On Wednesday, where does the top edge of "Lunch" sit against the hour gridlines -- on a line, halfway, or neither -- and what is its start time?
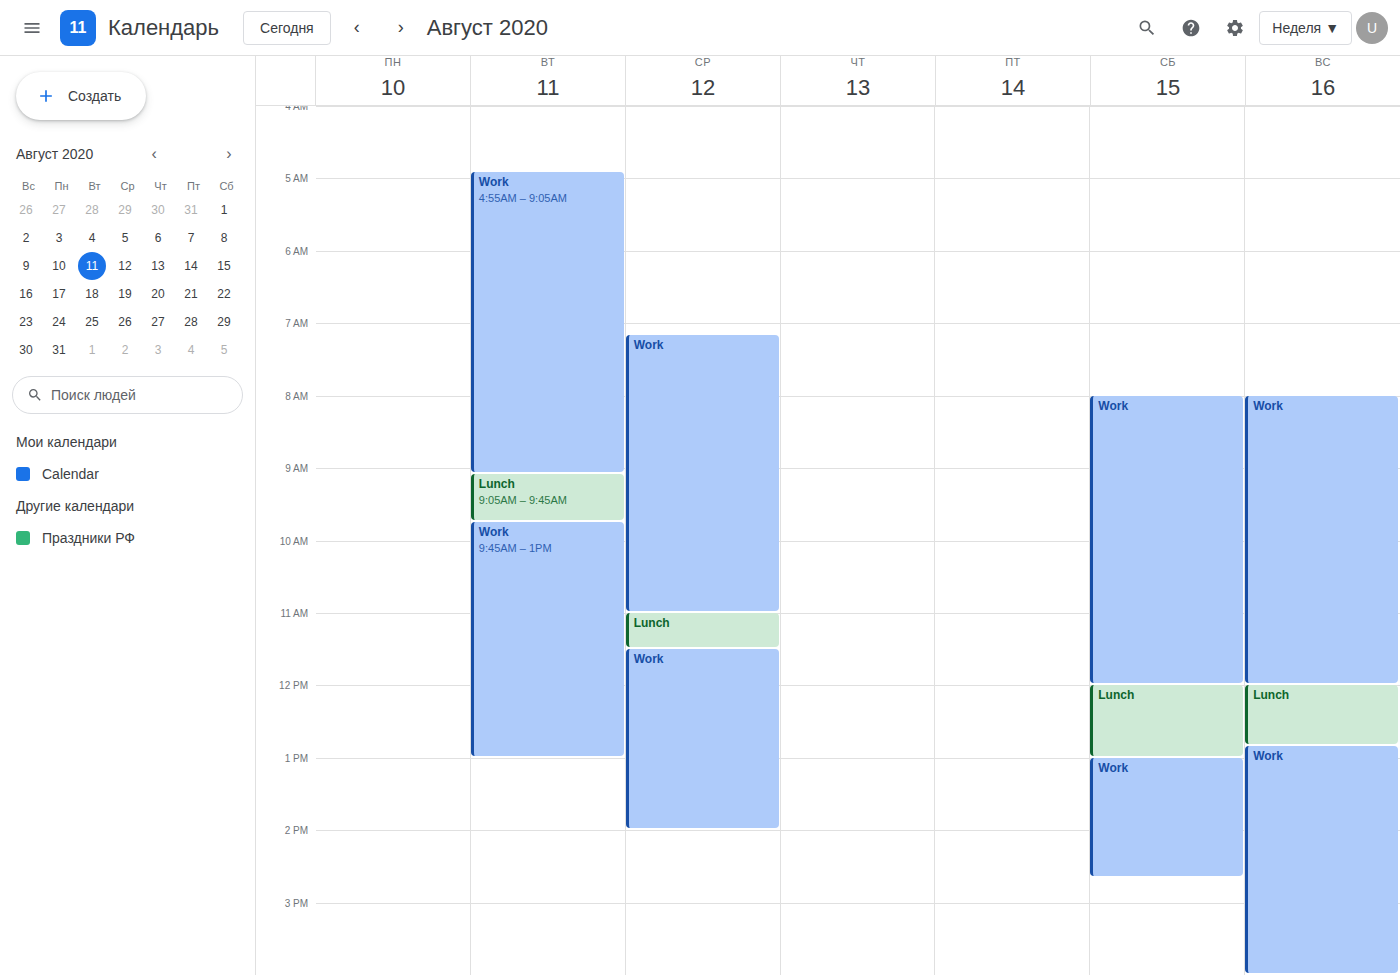
11:00 AM -- exactly on the 11 AM line.